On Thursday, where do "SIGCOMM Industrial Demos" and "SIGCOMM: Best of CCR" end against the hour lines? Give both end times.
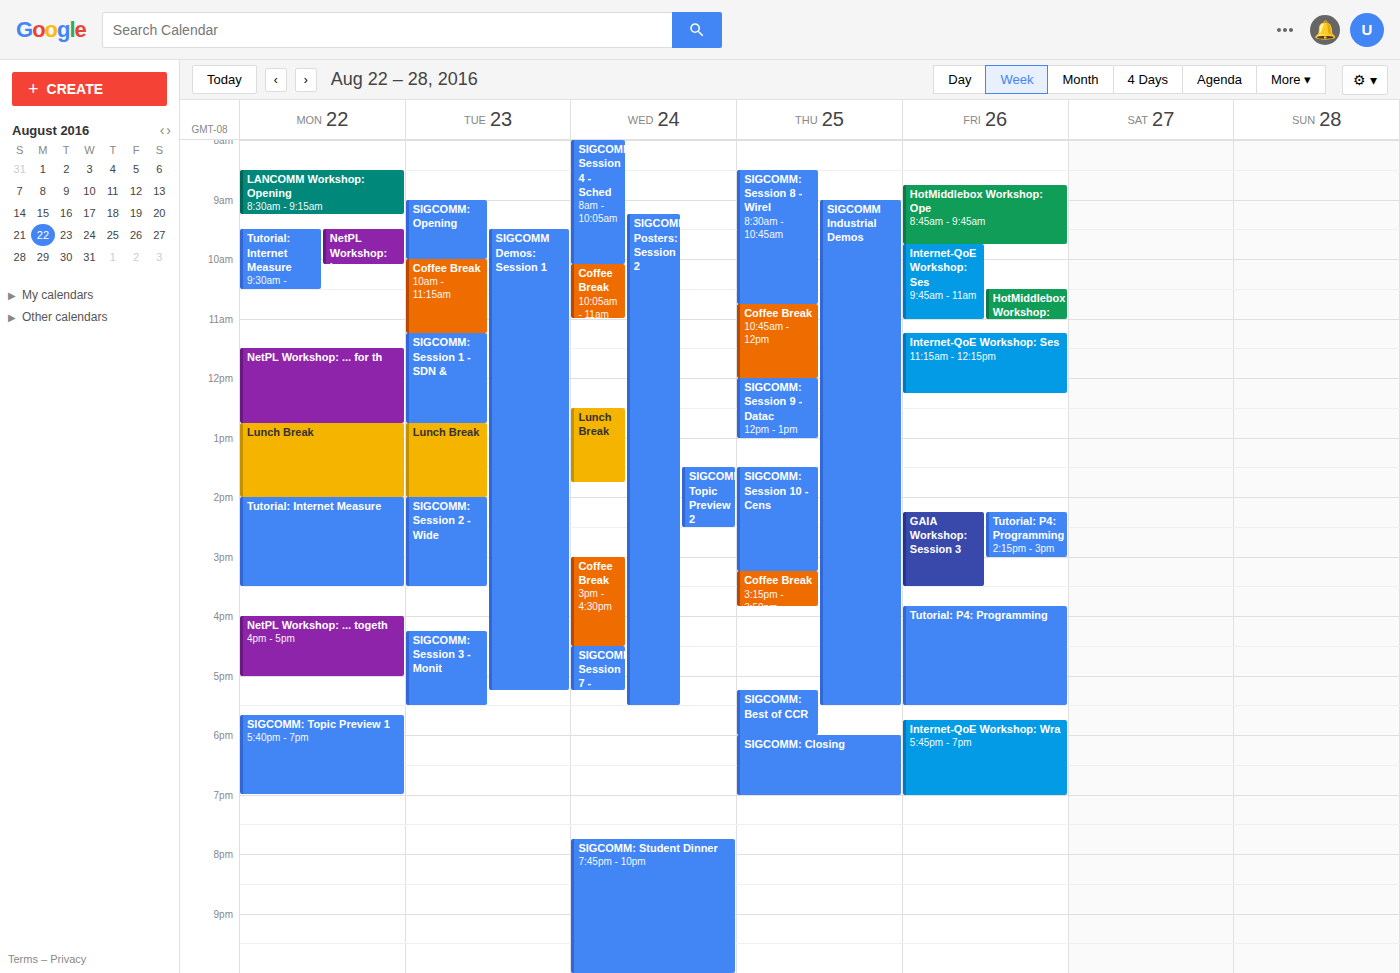
"SIGCOMM Industrial Demos": 5:30 PM, halfway between the 5 PM and 6 PM lines. "SIGCOMM: Best of CCR": 6:00 PM, exactly on the 6 PM line.